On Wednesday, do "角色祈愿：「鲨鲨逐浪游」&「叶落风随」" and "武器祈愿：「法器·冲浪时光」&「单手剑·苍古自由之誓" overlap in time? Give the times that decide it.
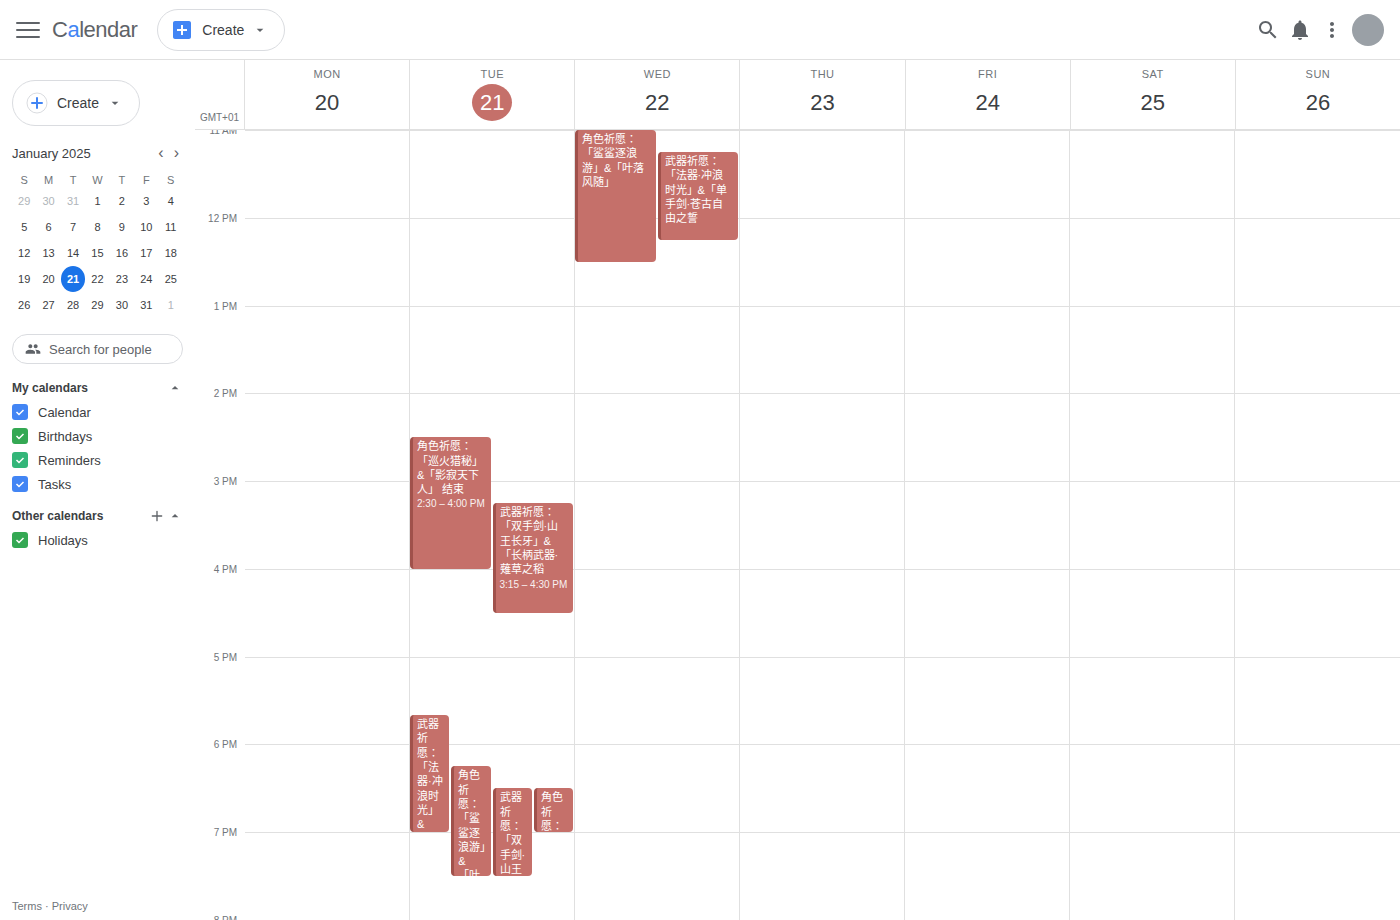
"武器祈愿：「法器·冲浪时光」&「单手剑·苍古自由之誓" runs 11:15 to 12:15, inside "角色祈愿：「鲨鲨逐浪游」&「叶落风随」" -- they overlap.